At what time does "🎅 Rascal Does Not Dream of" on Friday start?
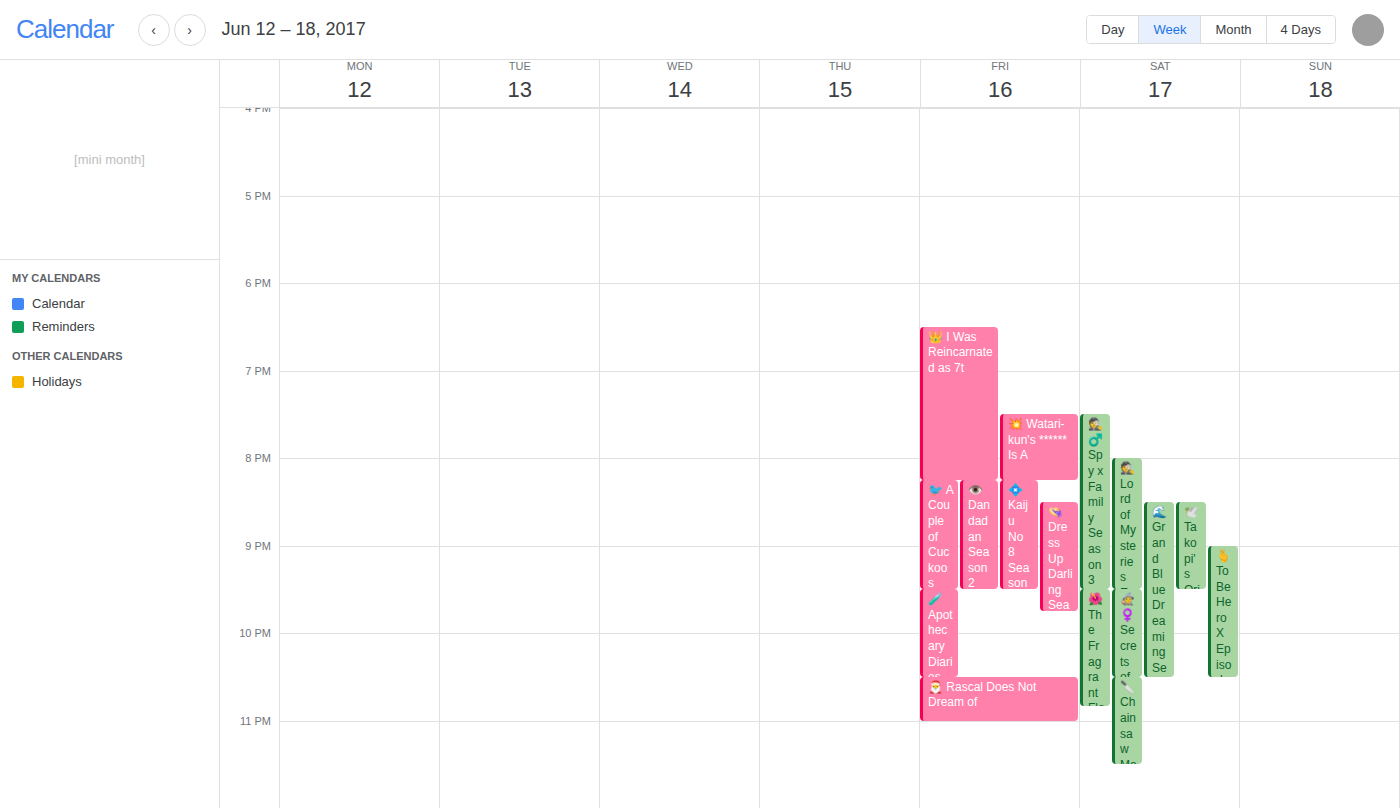
10:30 PM